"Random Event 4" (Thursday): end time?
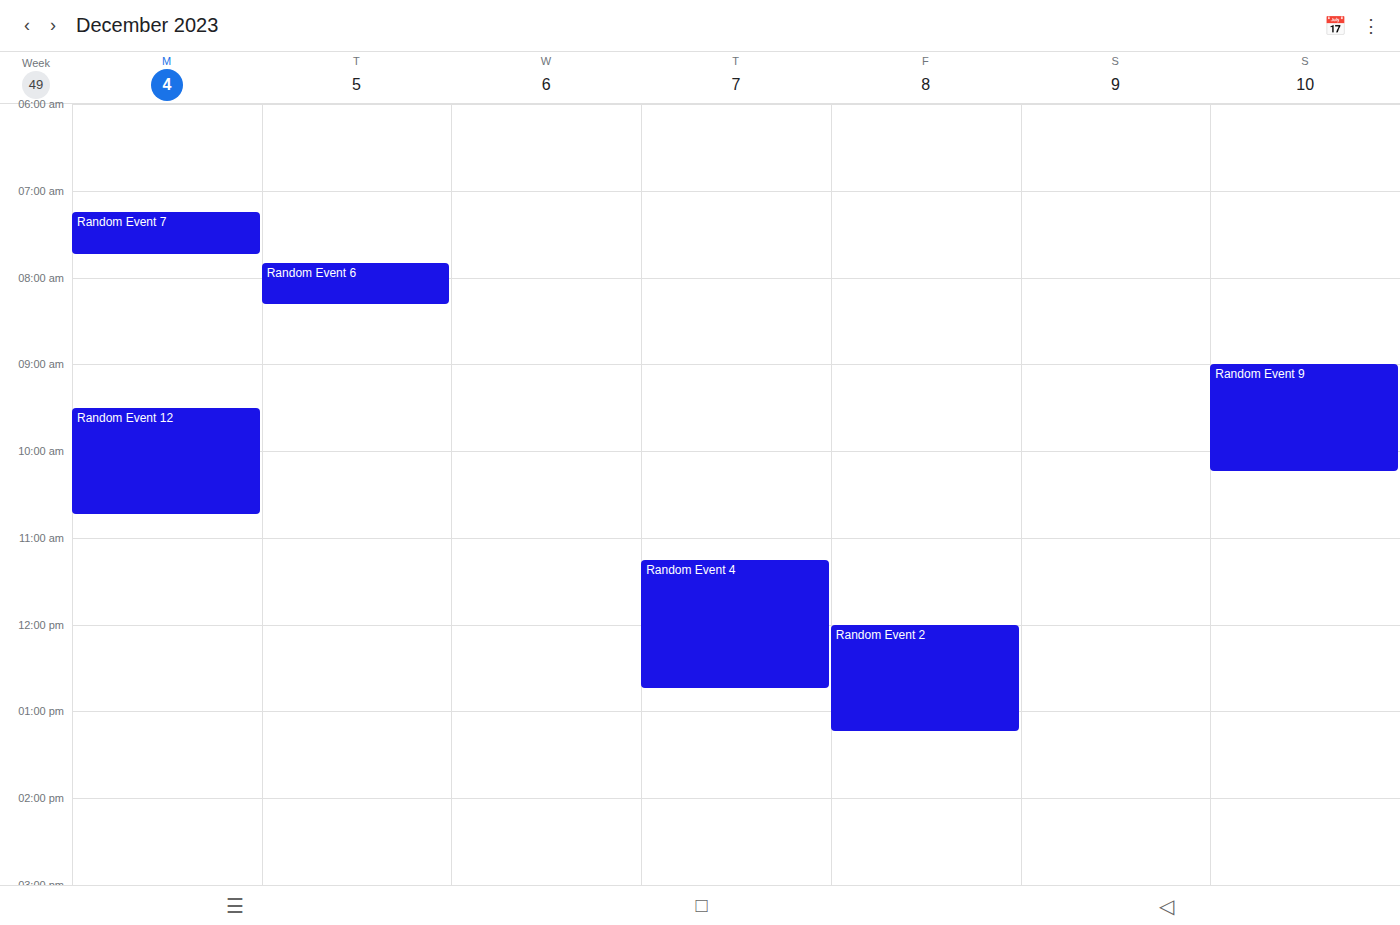
12:45 PM